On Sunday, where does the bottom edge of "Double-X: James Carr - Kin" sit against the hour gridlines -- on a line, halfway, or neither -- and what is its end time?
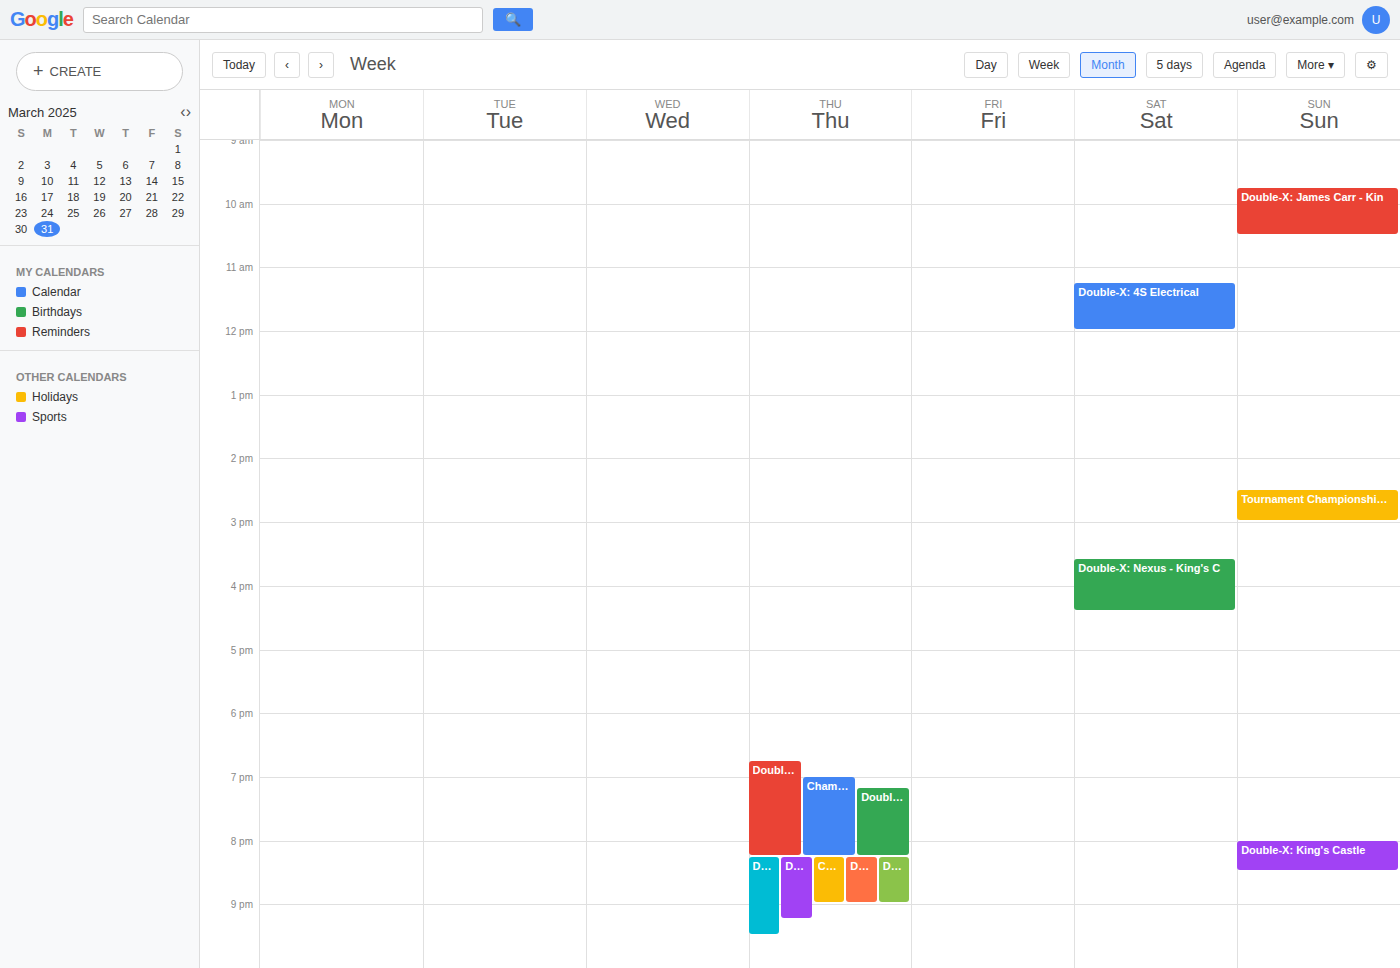
10:30 AM -- halfway between the 10 AM and 11 AM lines.